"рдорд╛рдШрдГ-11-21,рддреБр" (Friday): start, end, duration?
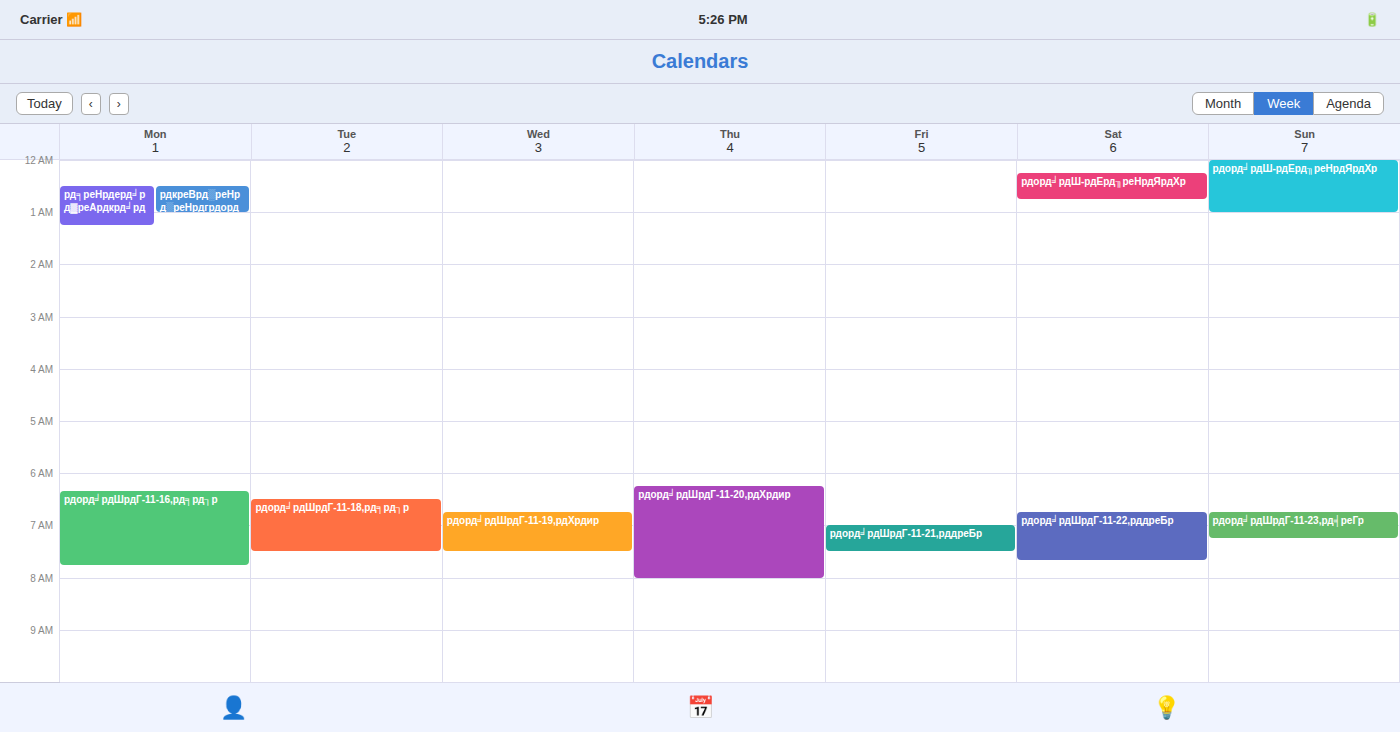
7:00 AM to 7:30 AM, 30 minutes